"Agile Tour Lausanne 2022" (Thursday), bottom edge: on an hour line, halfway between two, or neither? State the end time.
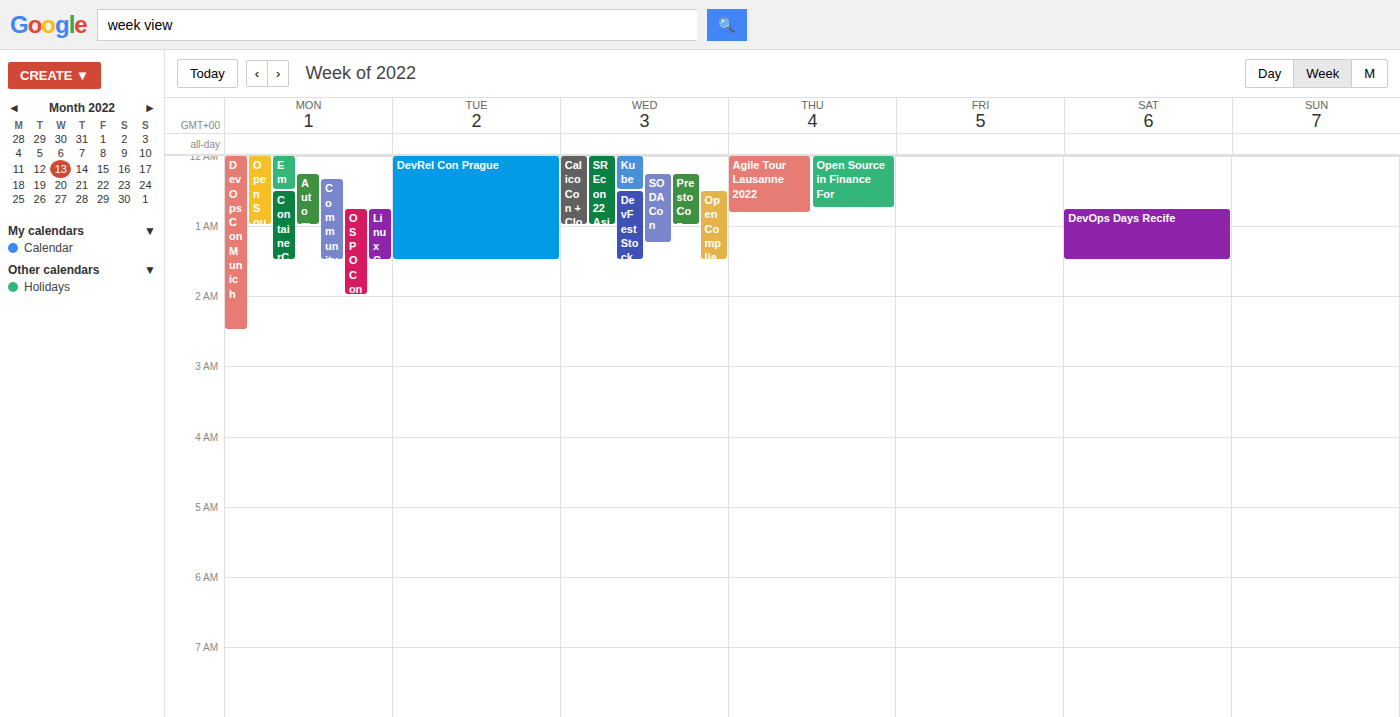
12:50 AM -- neither: 50 minutes below the 12 AM line and 10 minutes above the 1 AM line.